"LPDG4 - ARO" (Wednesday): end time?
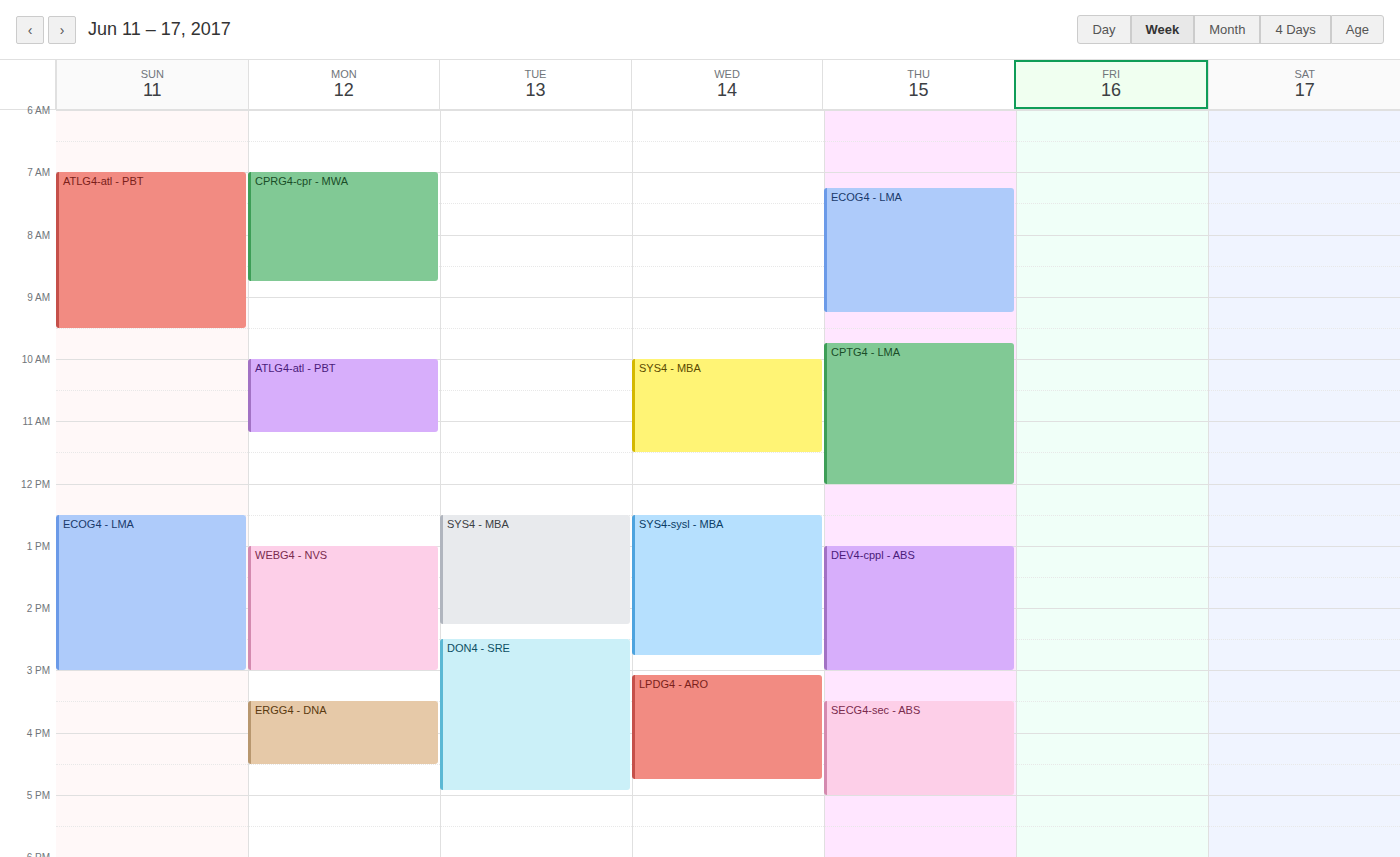
16:45